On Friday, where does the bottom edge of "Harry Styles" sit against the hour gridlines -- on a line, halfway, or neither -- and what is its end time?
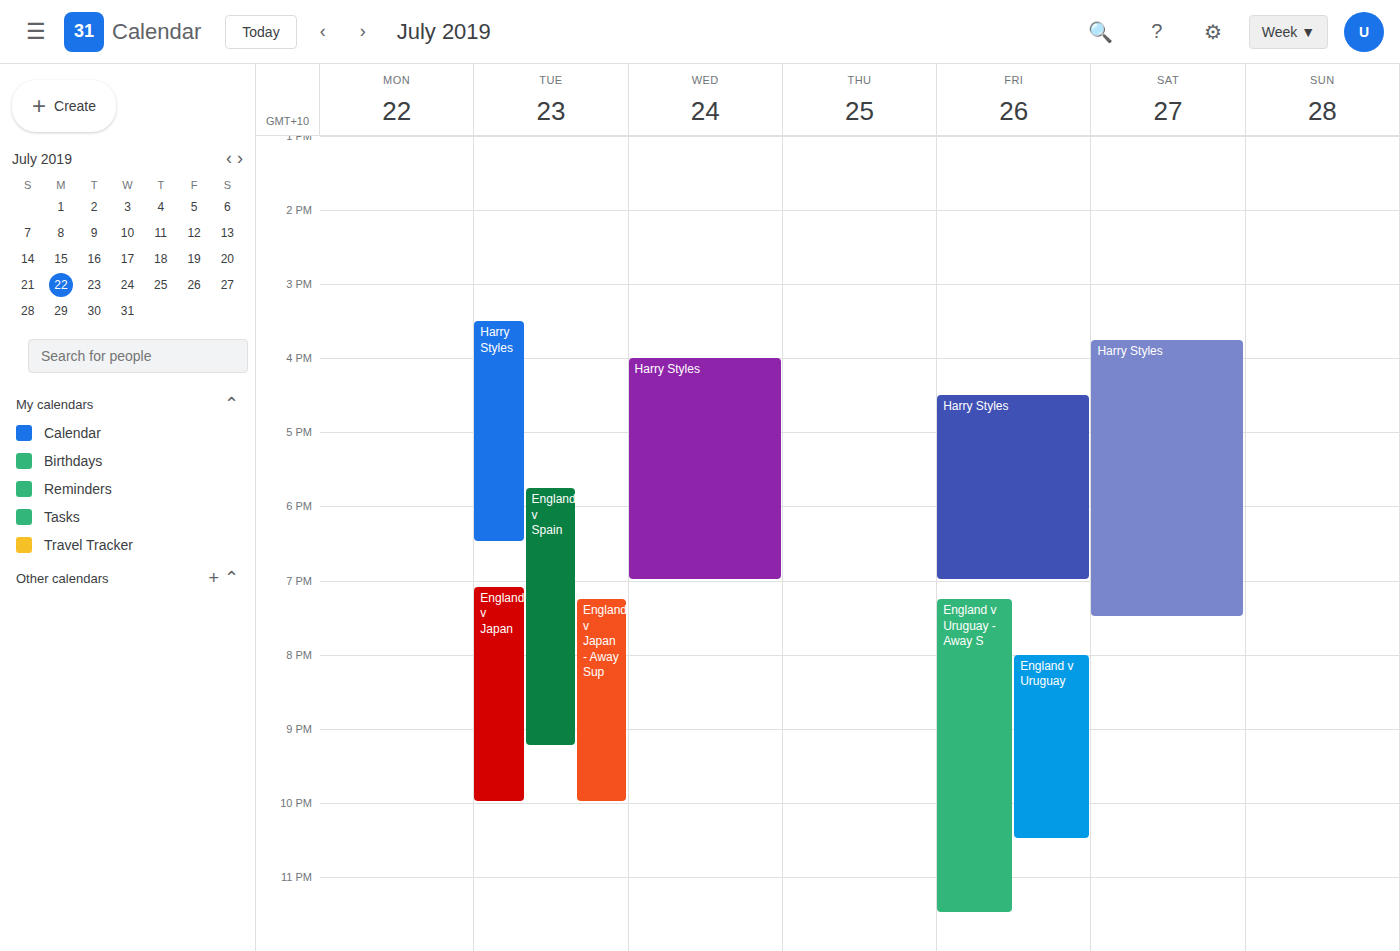
7:00 PM -- exactly on the 7 PM line.